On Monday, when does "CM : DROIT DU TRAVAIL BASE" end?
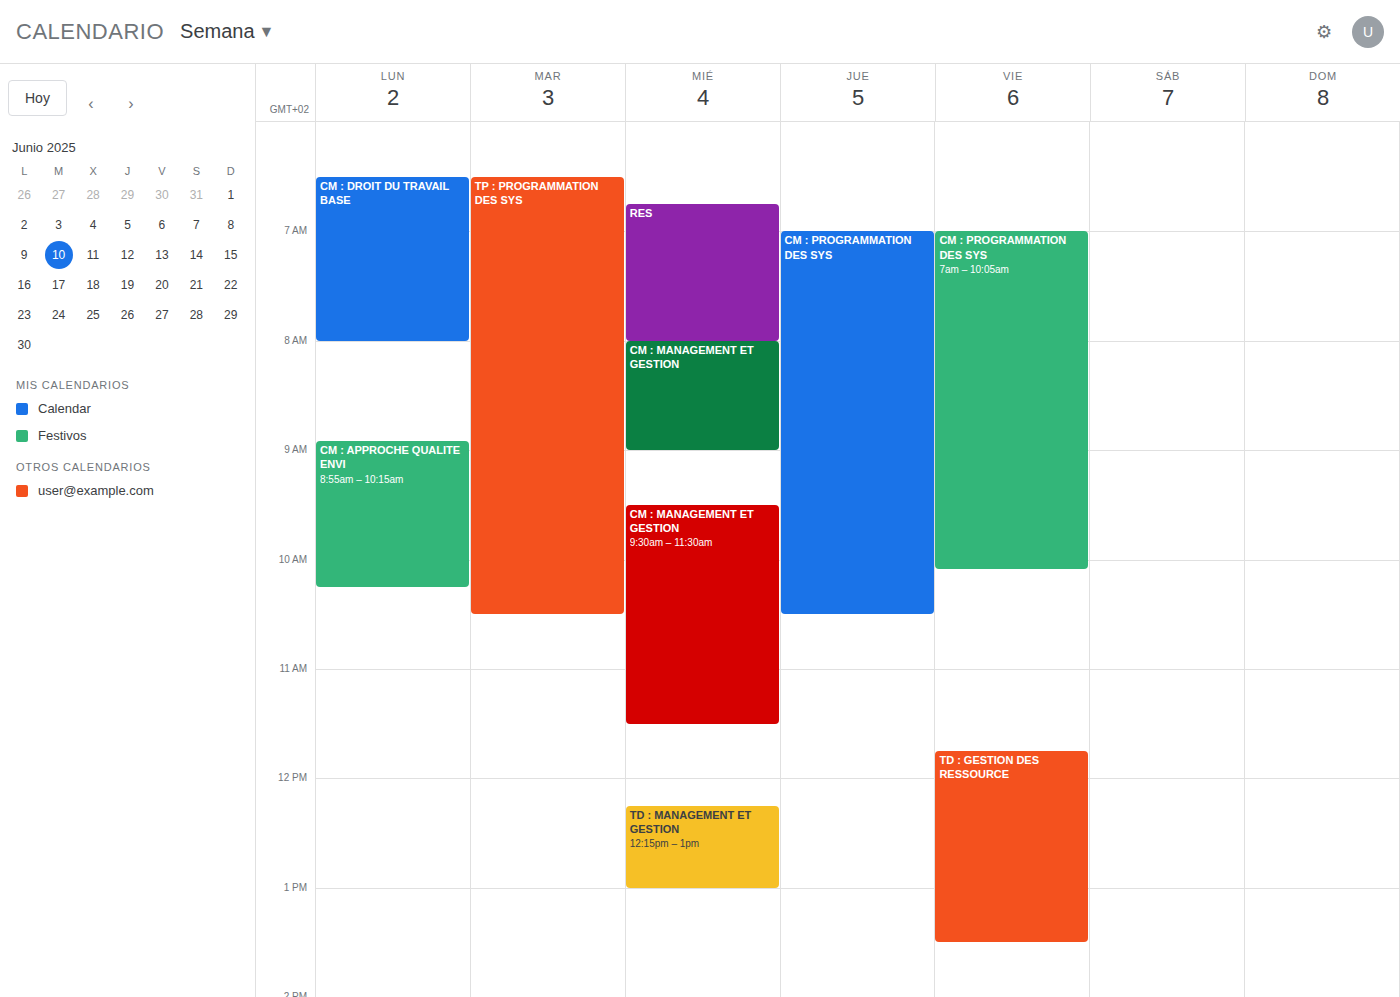
08:00